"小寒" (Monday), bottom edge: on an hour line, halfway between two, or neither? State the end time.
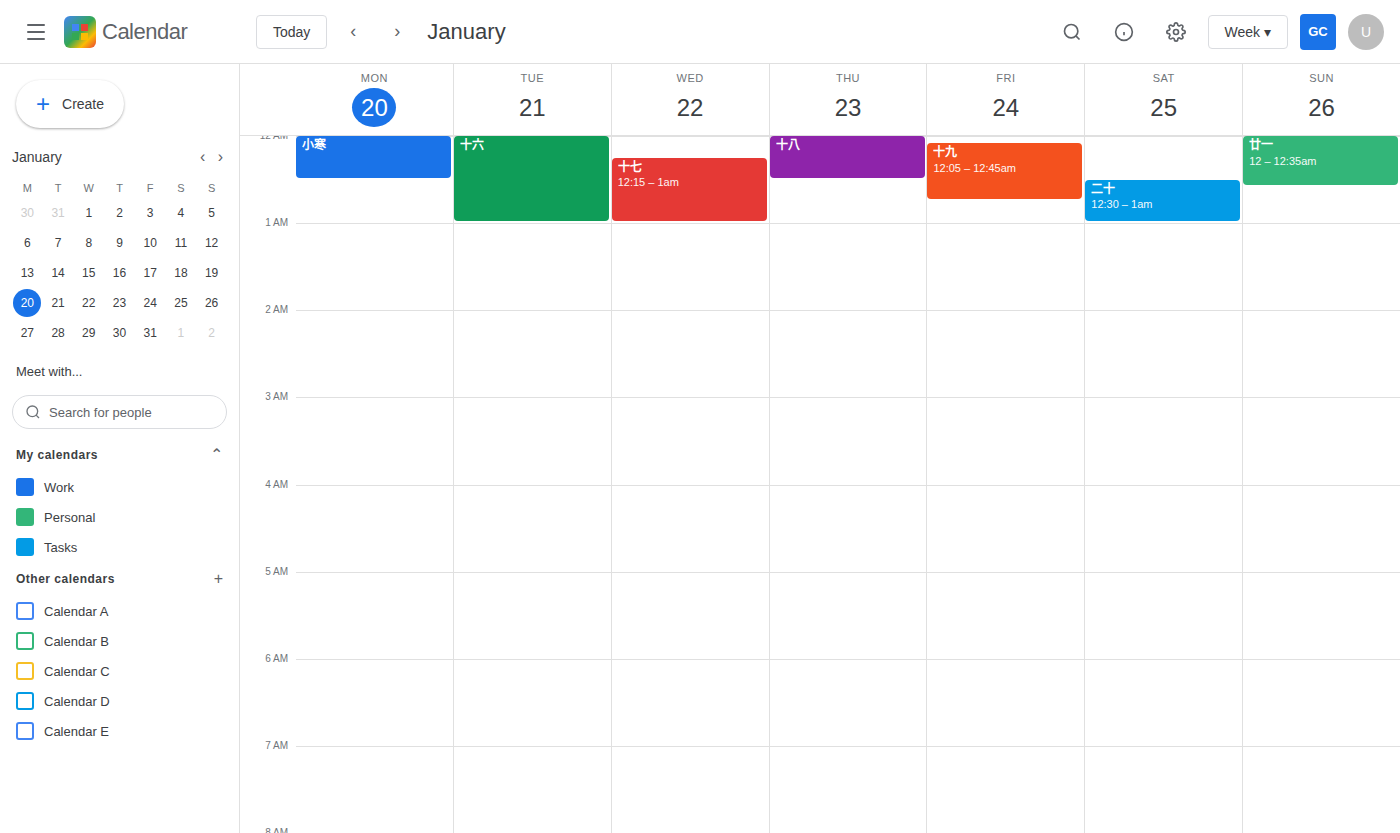
12:30 AM -- halfway between the 12 AM and 1 AM lines.